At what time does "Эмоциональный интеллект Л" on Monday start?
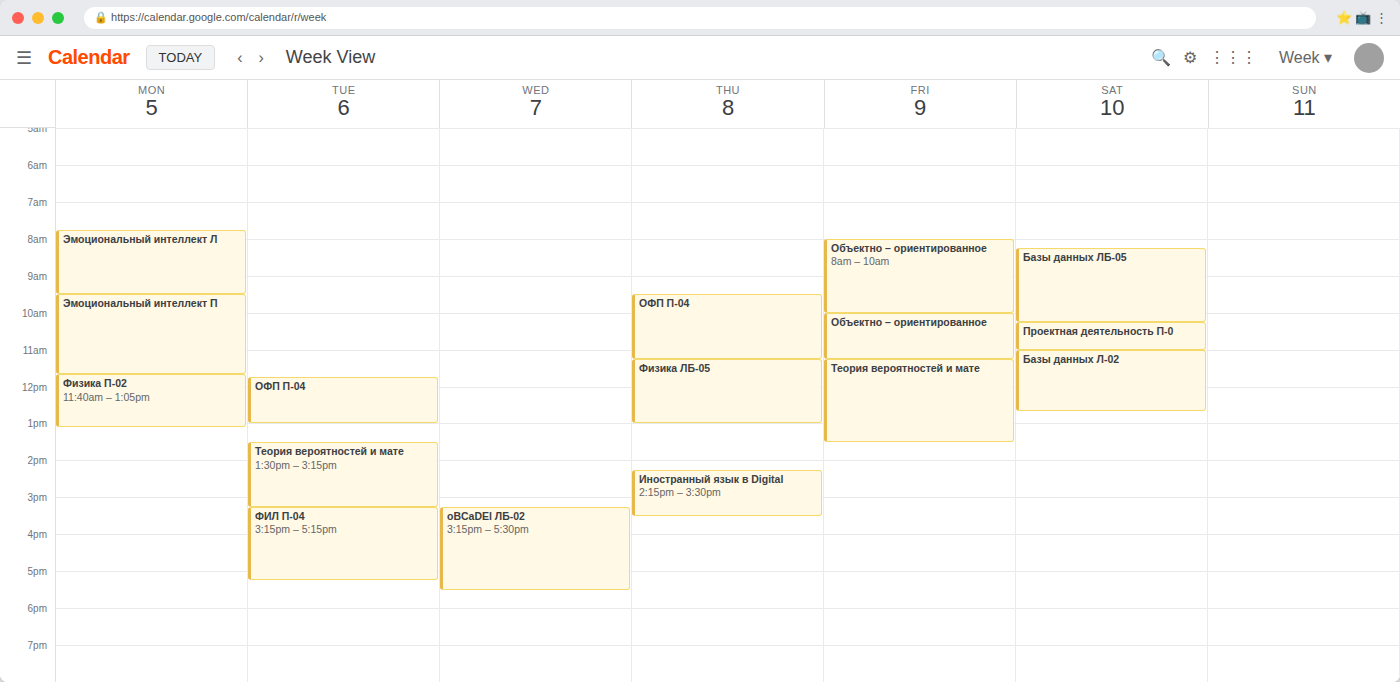
7:45 AM